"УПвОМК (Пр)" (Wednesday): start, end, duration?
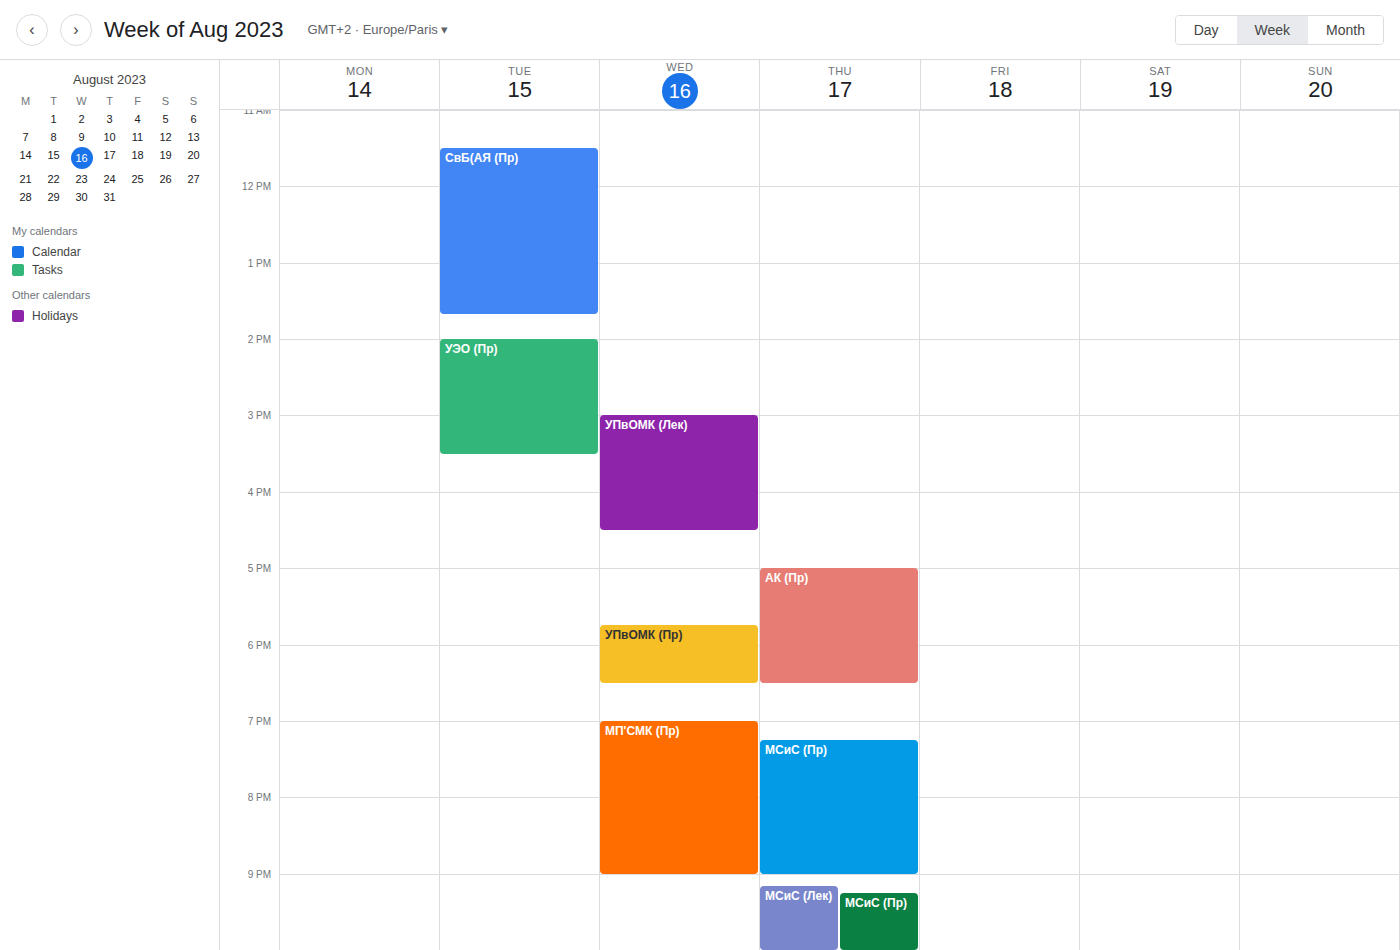
17:45 to 18:30, 45 minutes